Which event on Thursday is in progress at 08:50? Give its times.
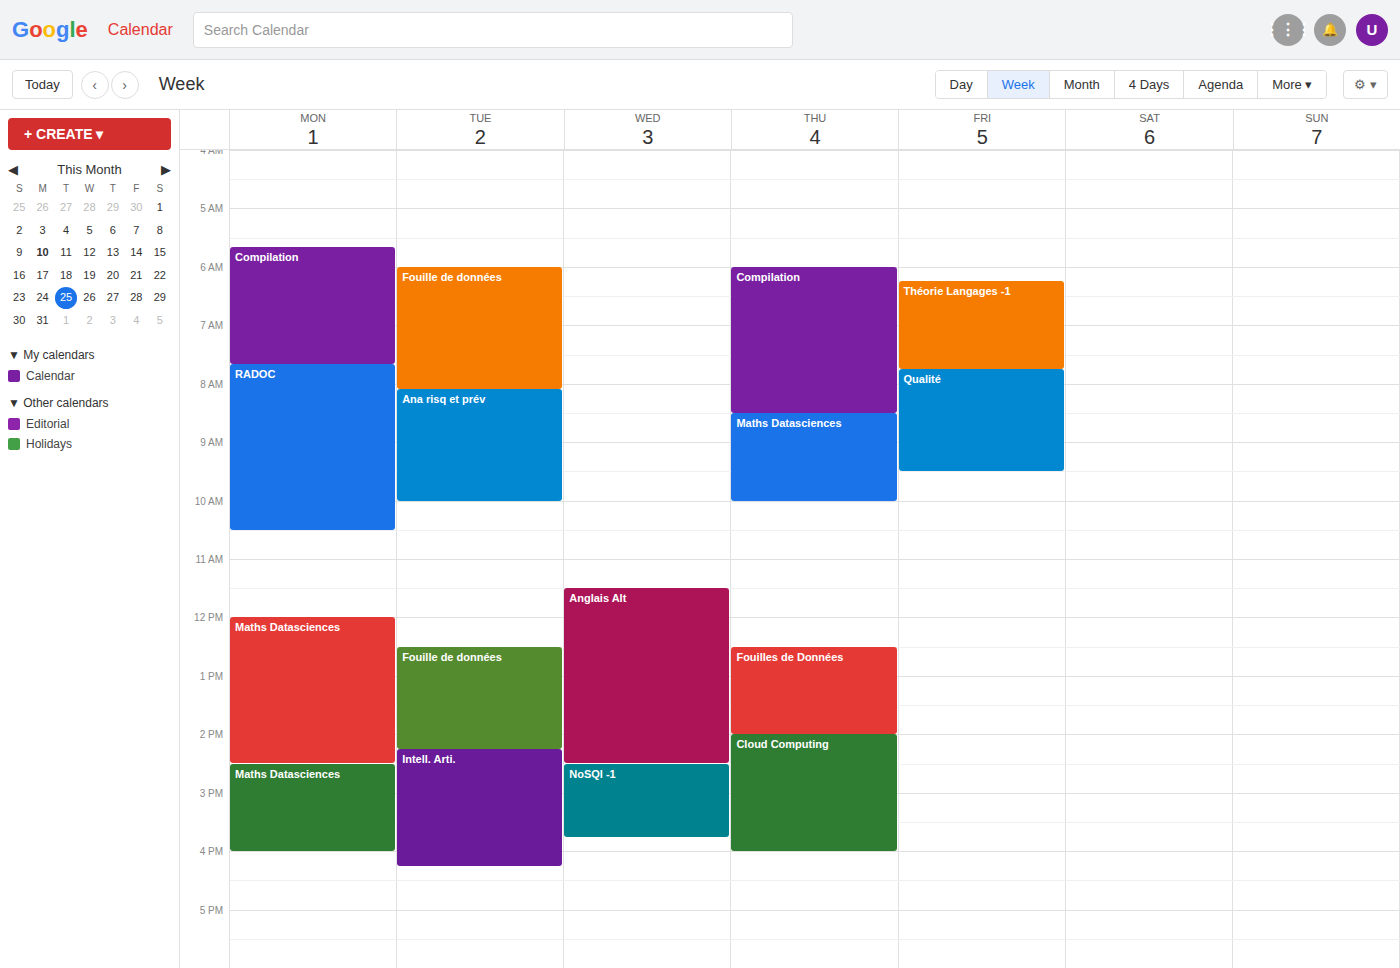
"Maths Datasciences", 08:30 to 10:00